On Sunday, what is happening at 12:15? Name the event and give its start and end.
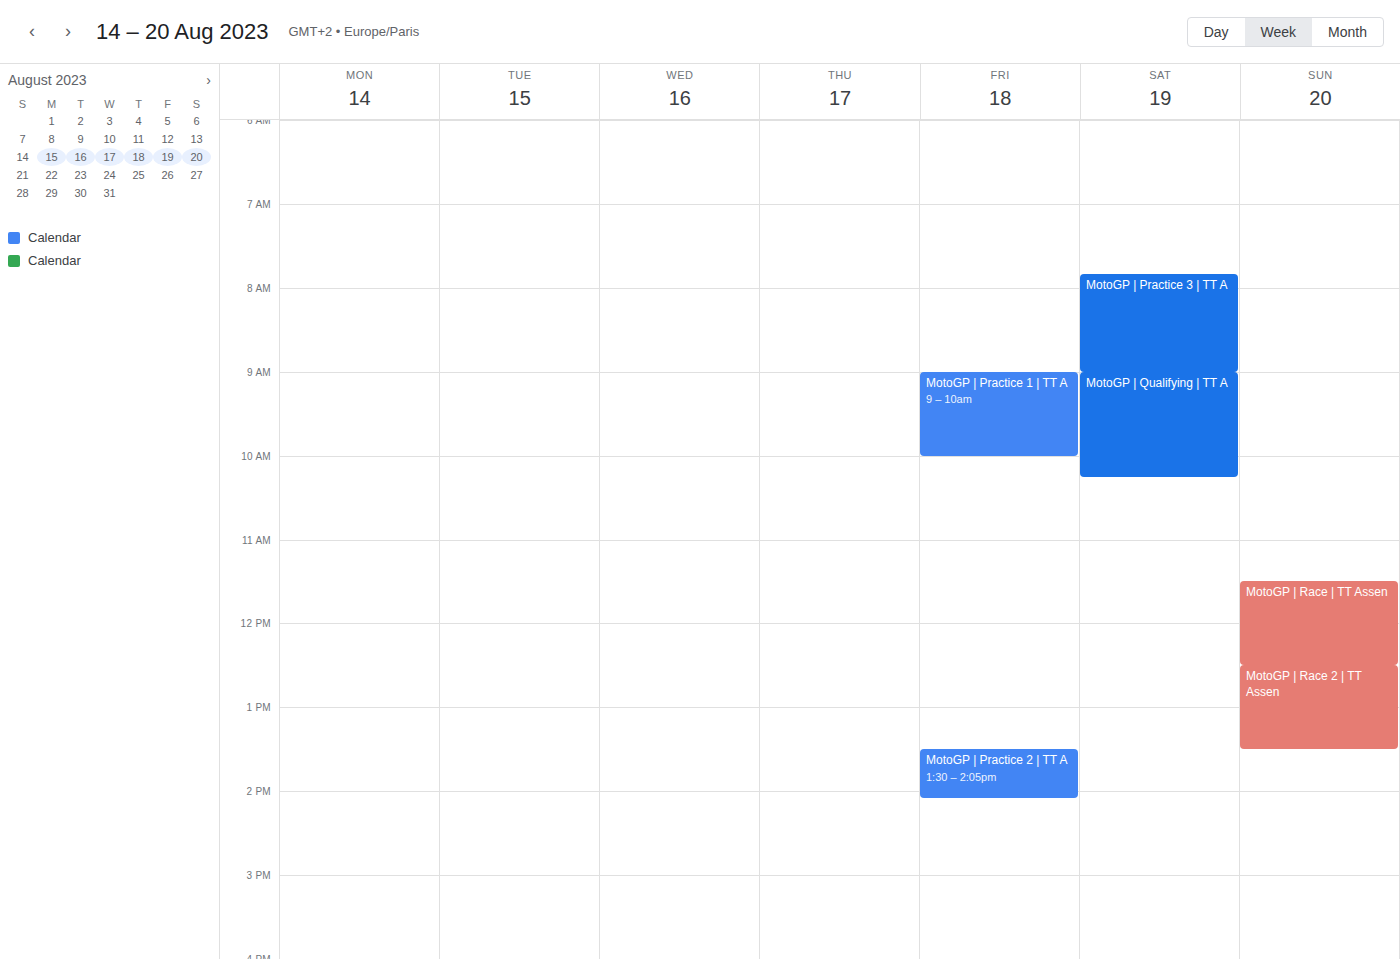
"MotoGP | Race | TT Assen", 11:30 to 12:30